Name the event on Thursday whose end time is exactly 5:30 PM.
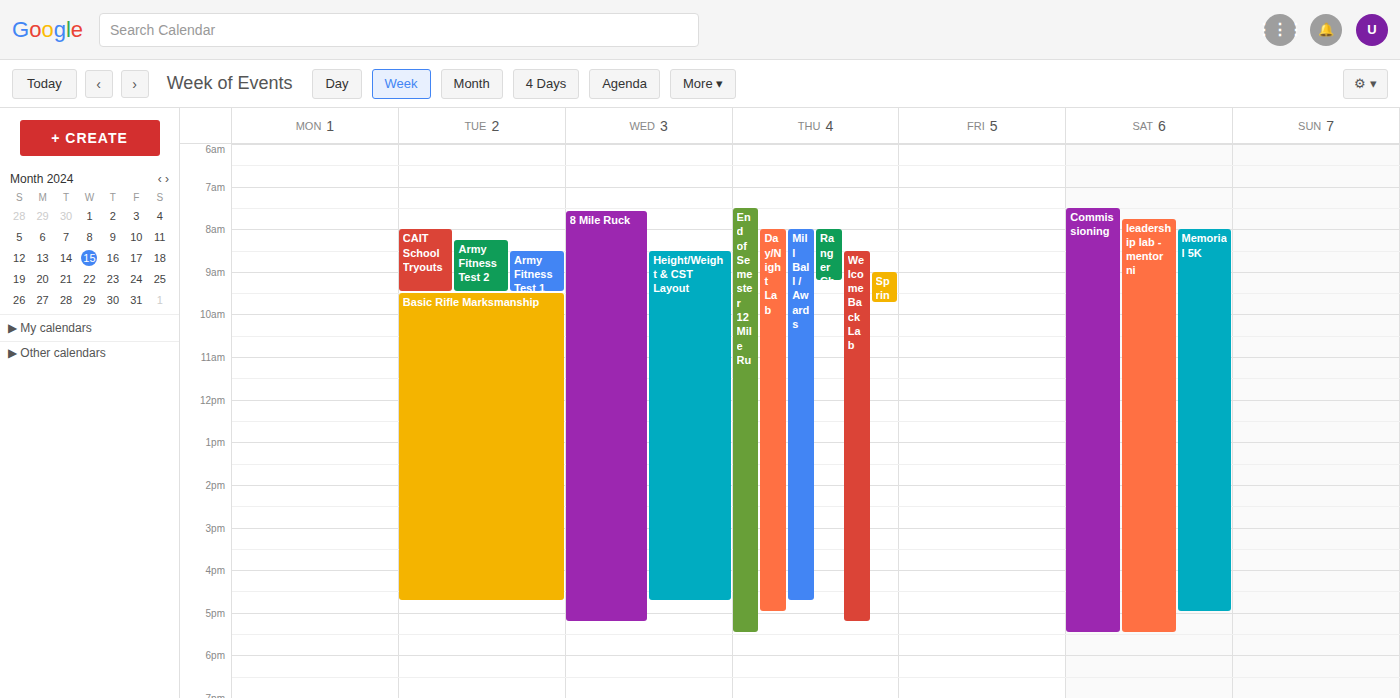
"End of Semester 12 Mile Ru"